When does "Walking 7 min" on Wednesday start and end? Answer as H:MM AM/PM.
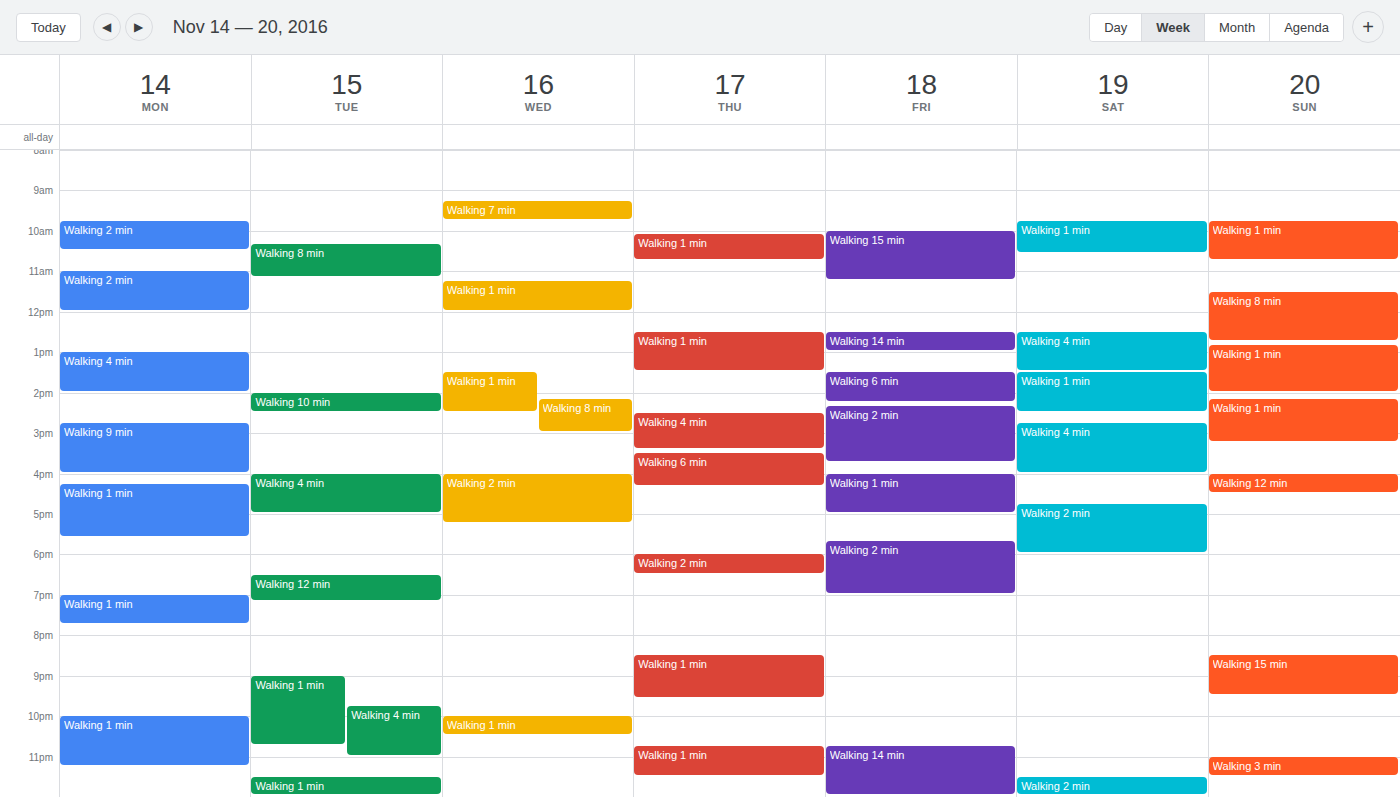
9:15 AM to 9:45 AM